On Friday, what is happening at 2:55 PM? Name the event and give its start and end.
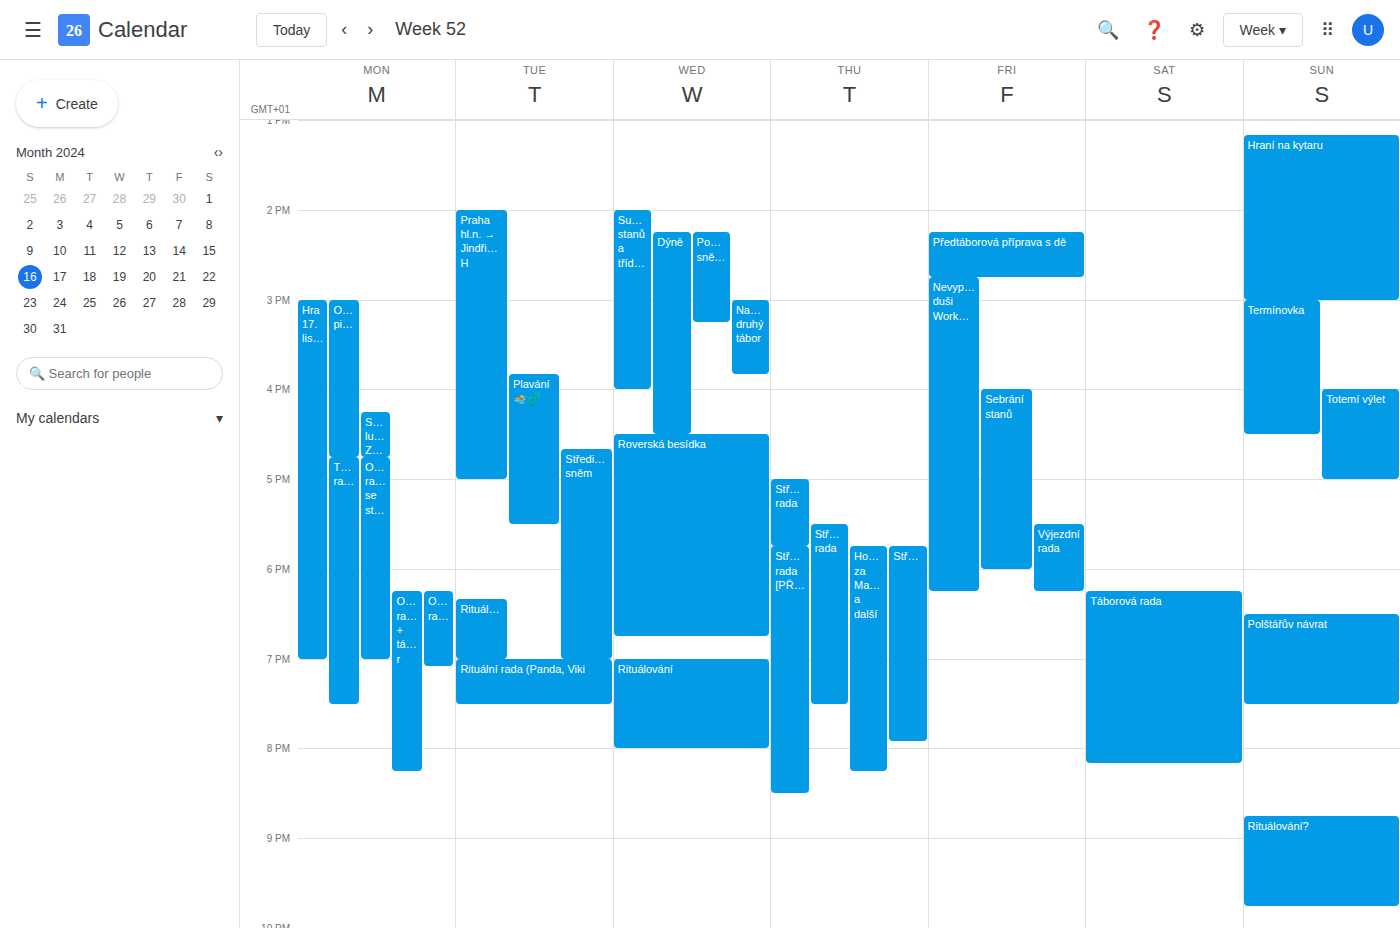
"Nevypusť duši WorkShop", 2:45 PM to 6:15 PM